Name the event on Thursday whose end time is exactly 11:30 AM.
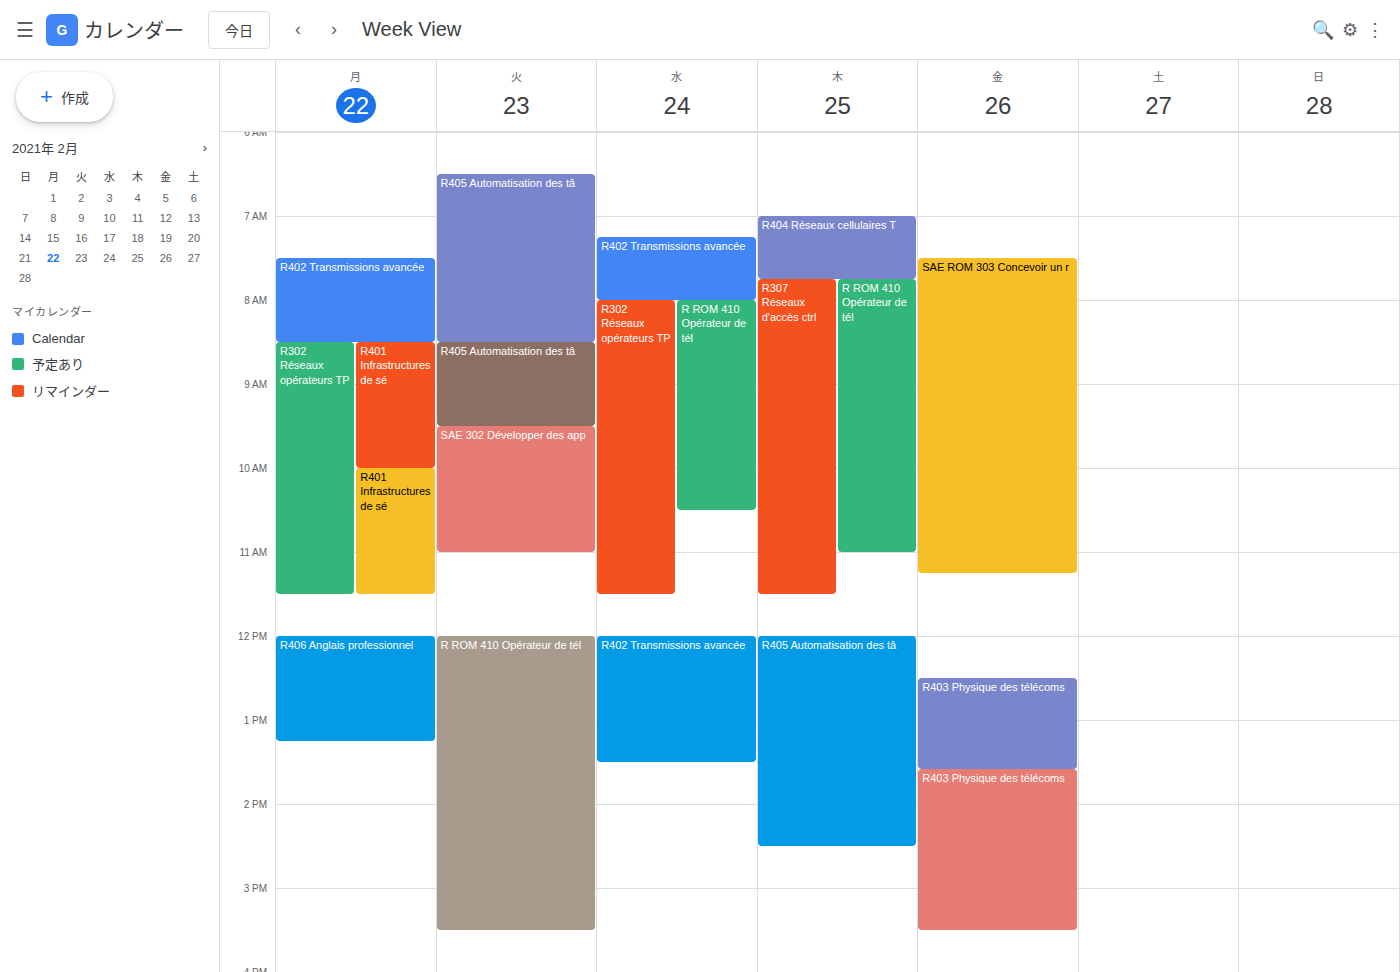
"R307 Réseaux d'accès ctrl"